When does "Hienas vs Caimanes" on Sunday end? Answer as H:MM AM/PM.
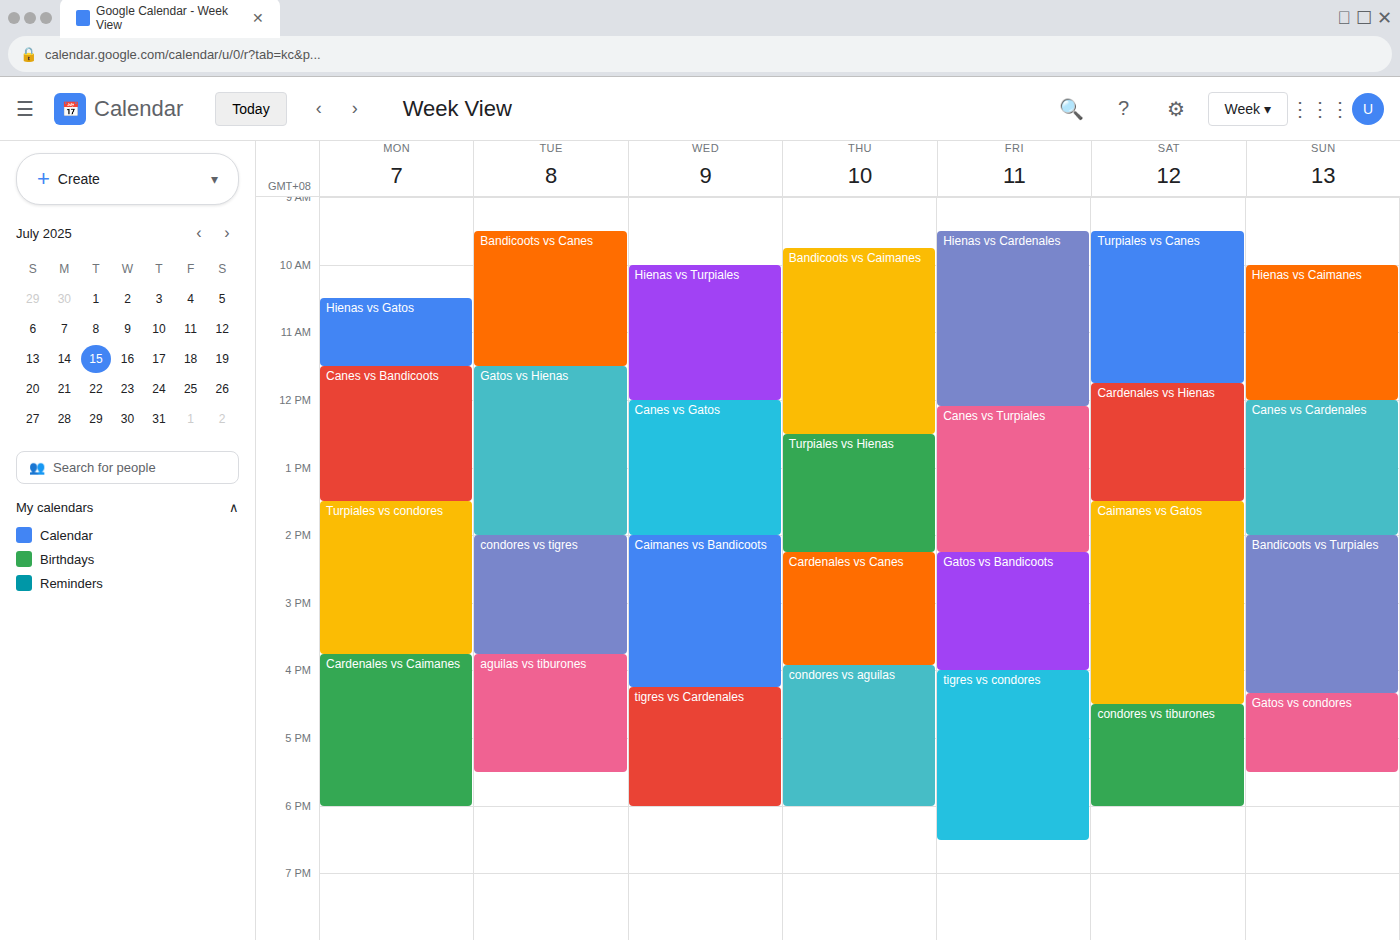
12:00 PM